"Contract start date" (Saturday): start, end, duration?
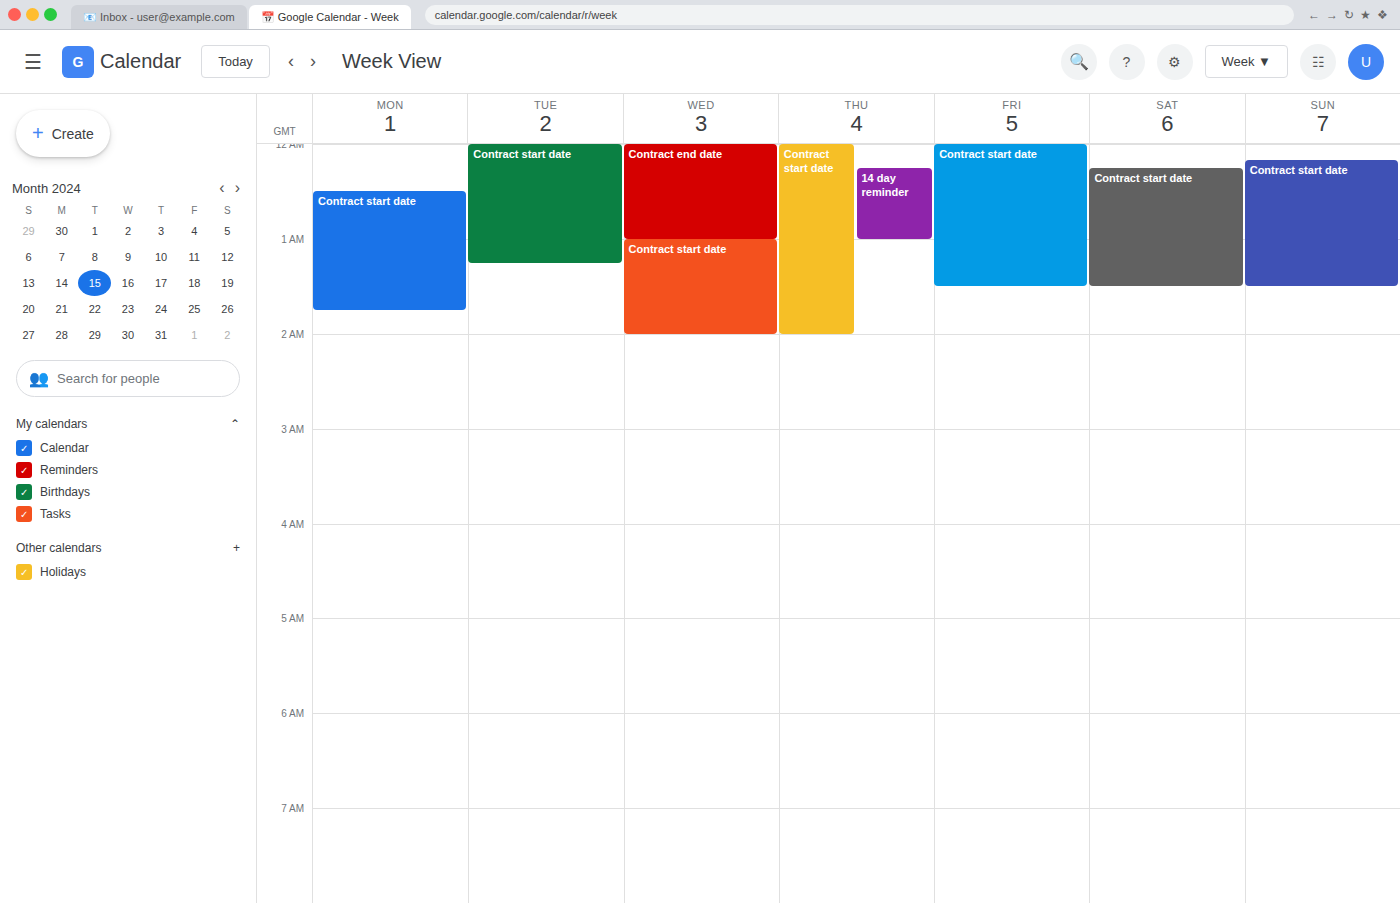
12:15 AM to 1:30 AM, 1 hour 15 minutes